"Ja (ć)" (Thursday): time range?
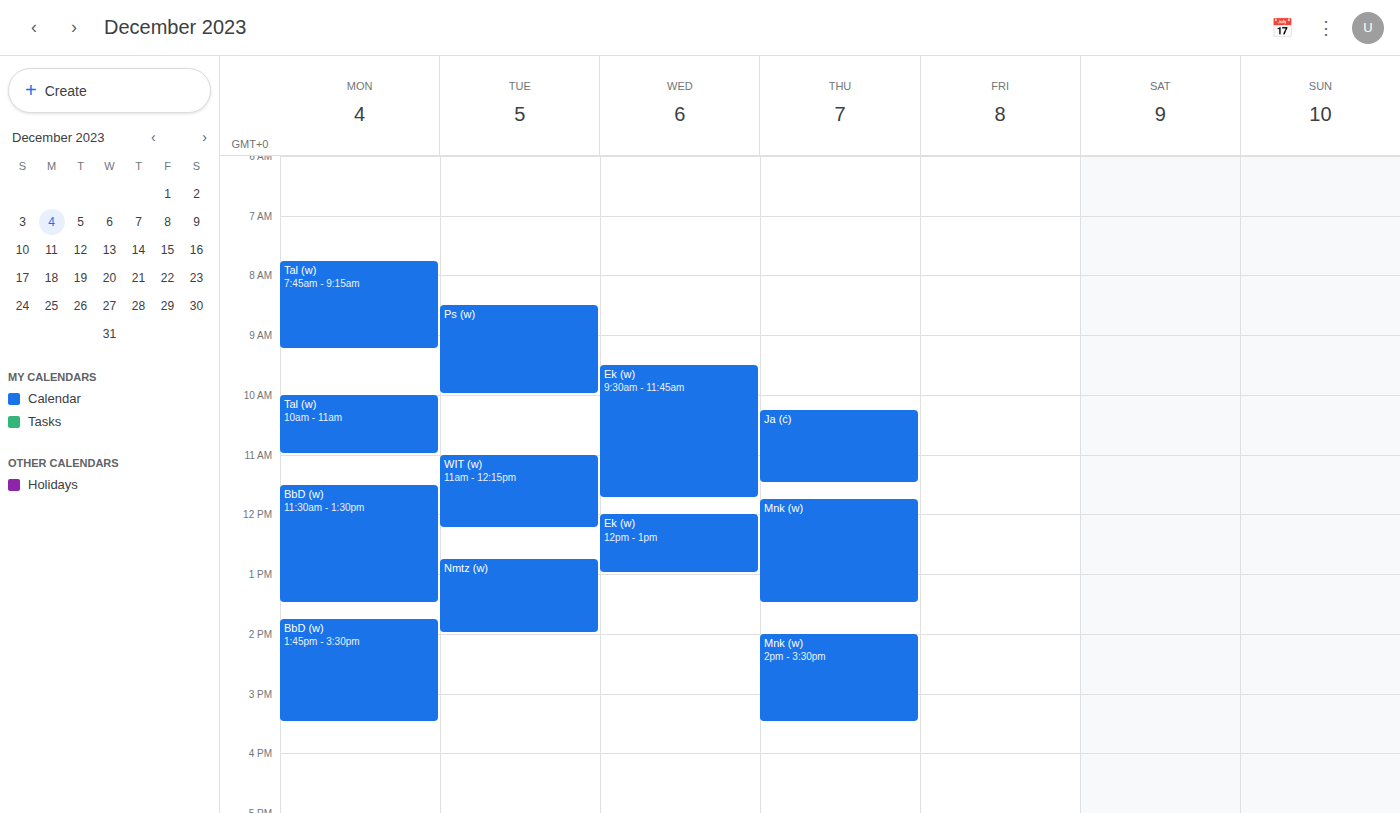
10:15 to 11:30